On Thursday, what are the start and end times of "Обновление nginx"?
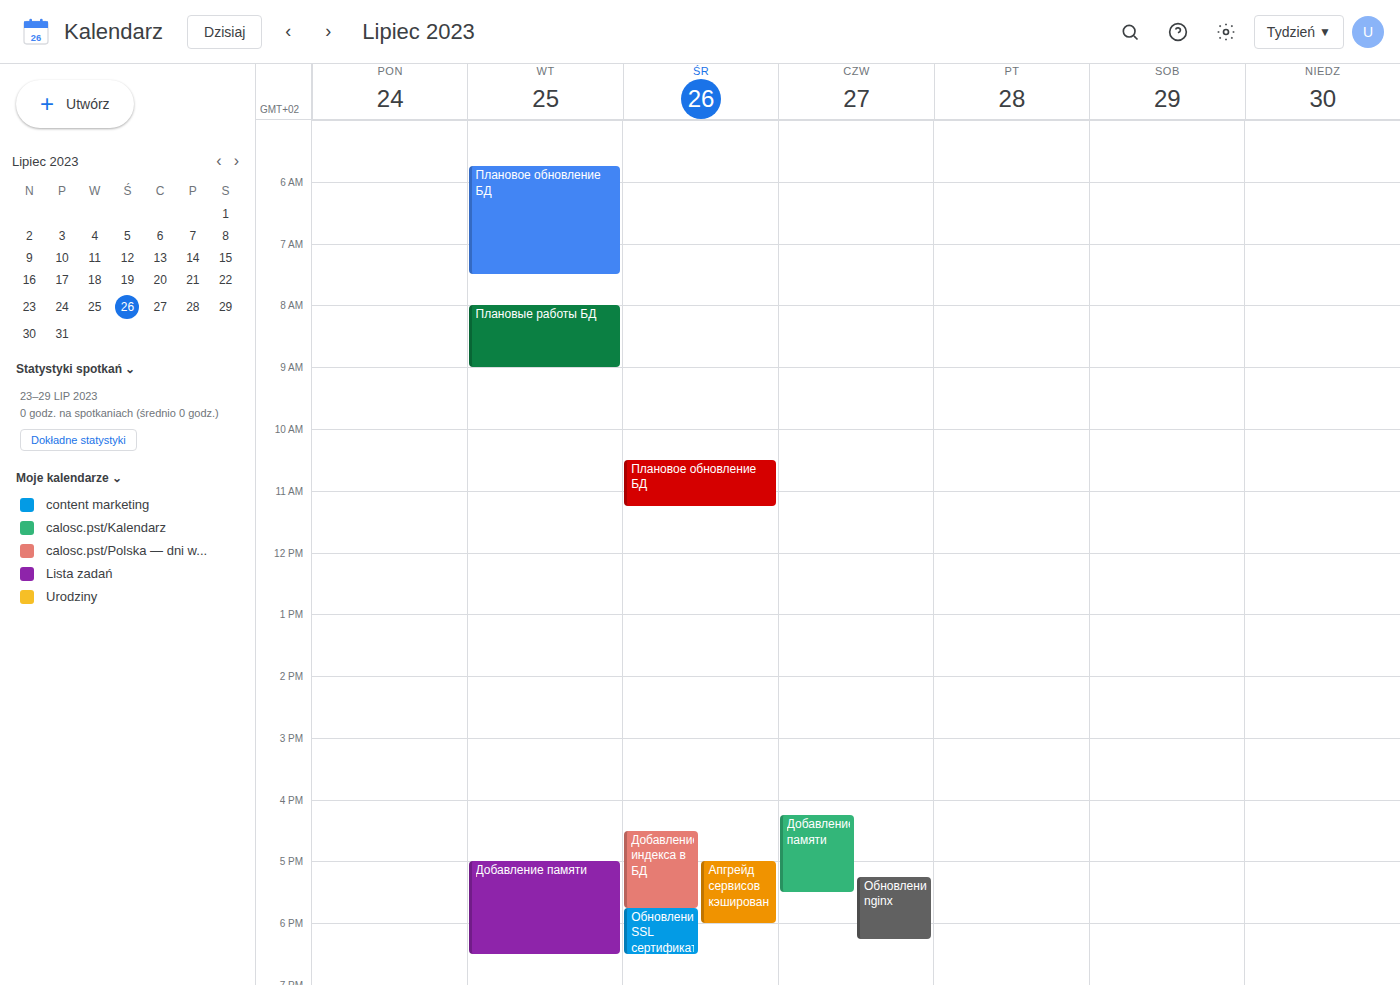
5:15 PM to 6:15 PM